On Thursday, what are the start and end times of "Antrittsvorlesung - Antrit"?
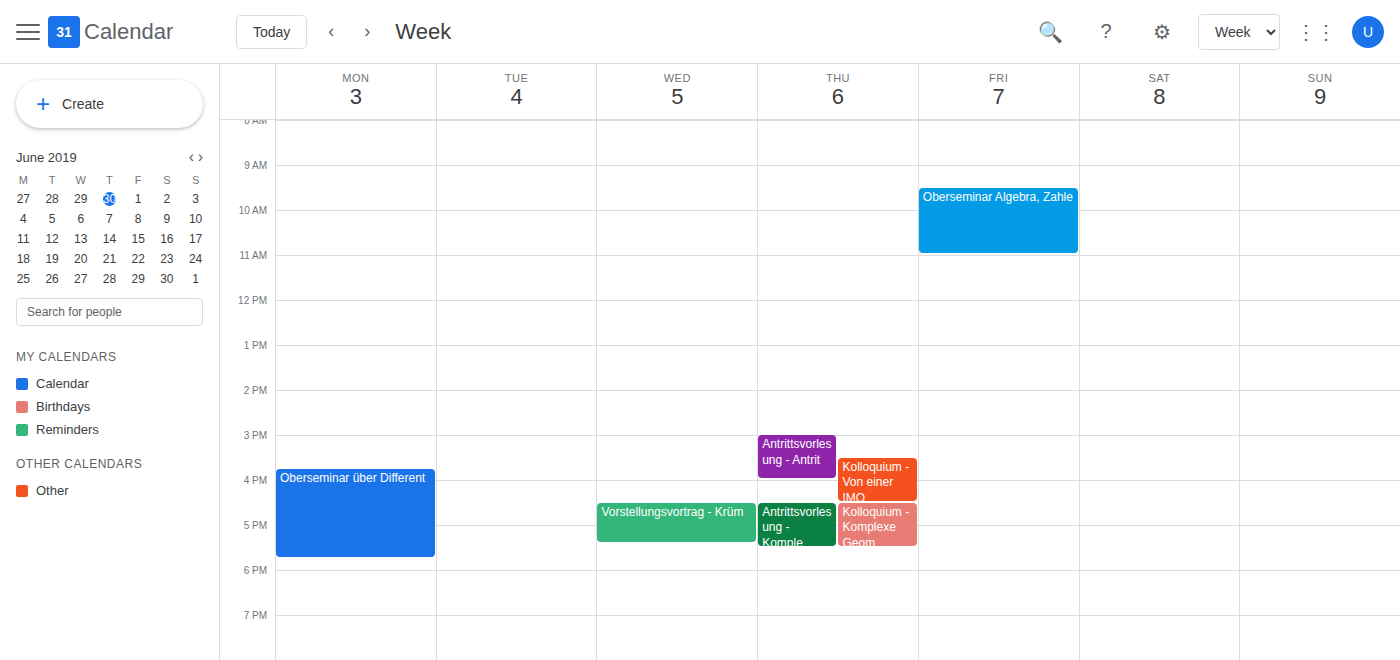
3:00 PM to 4:00 PM